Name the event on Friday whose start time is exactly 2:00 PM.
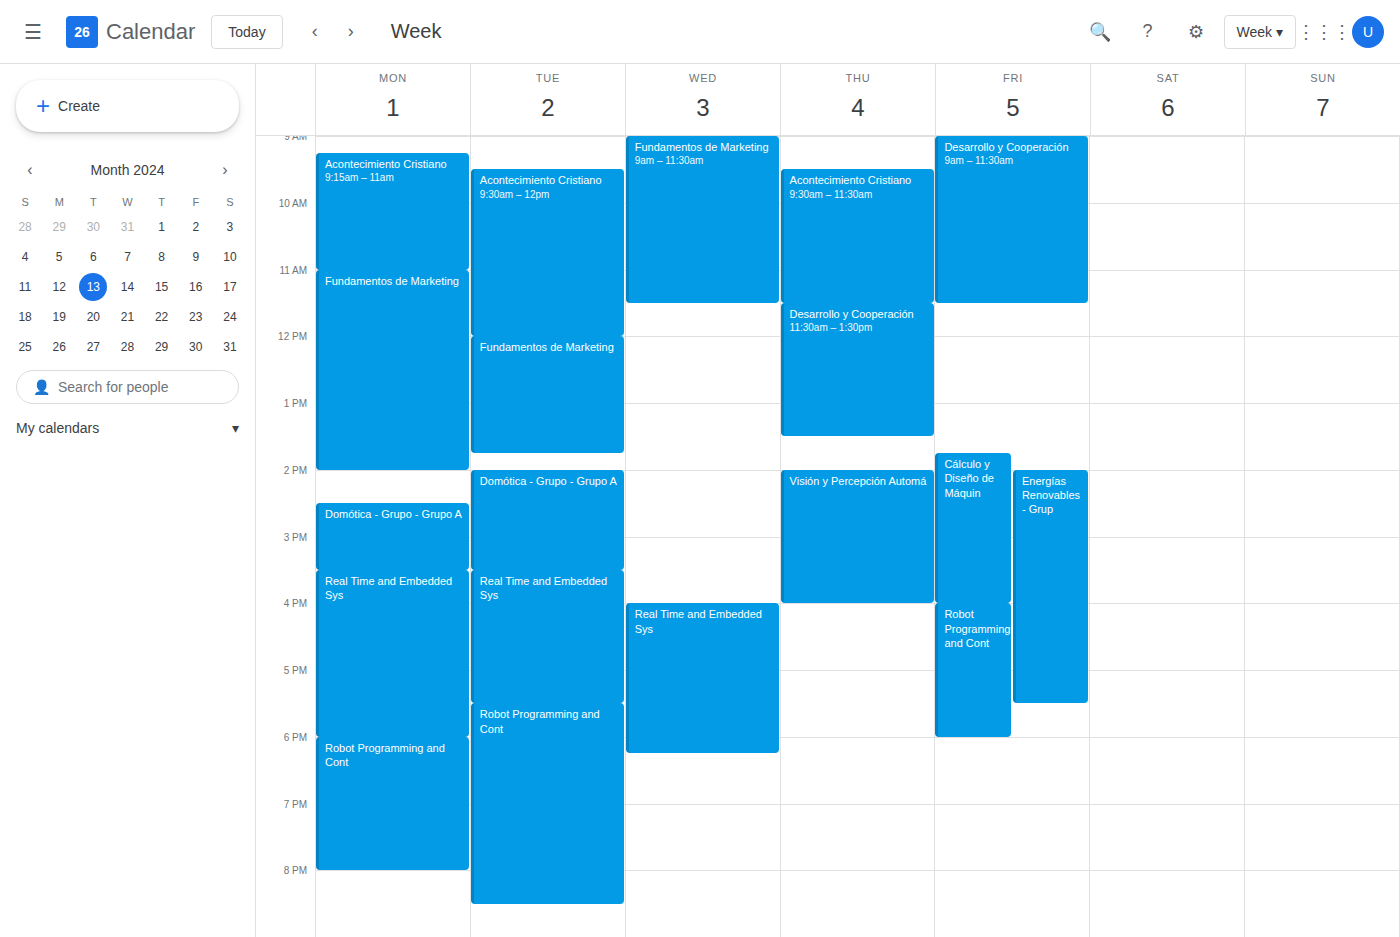
"Energías Renovables - Grup"